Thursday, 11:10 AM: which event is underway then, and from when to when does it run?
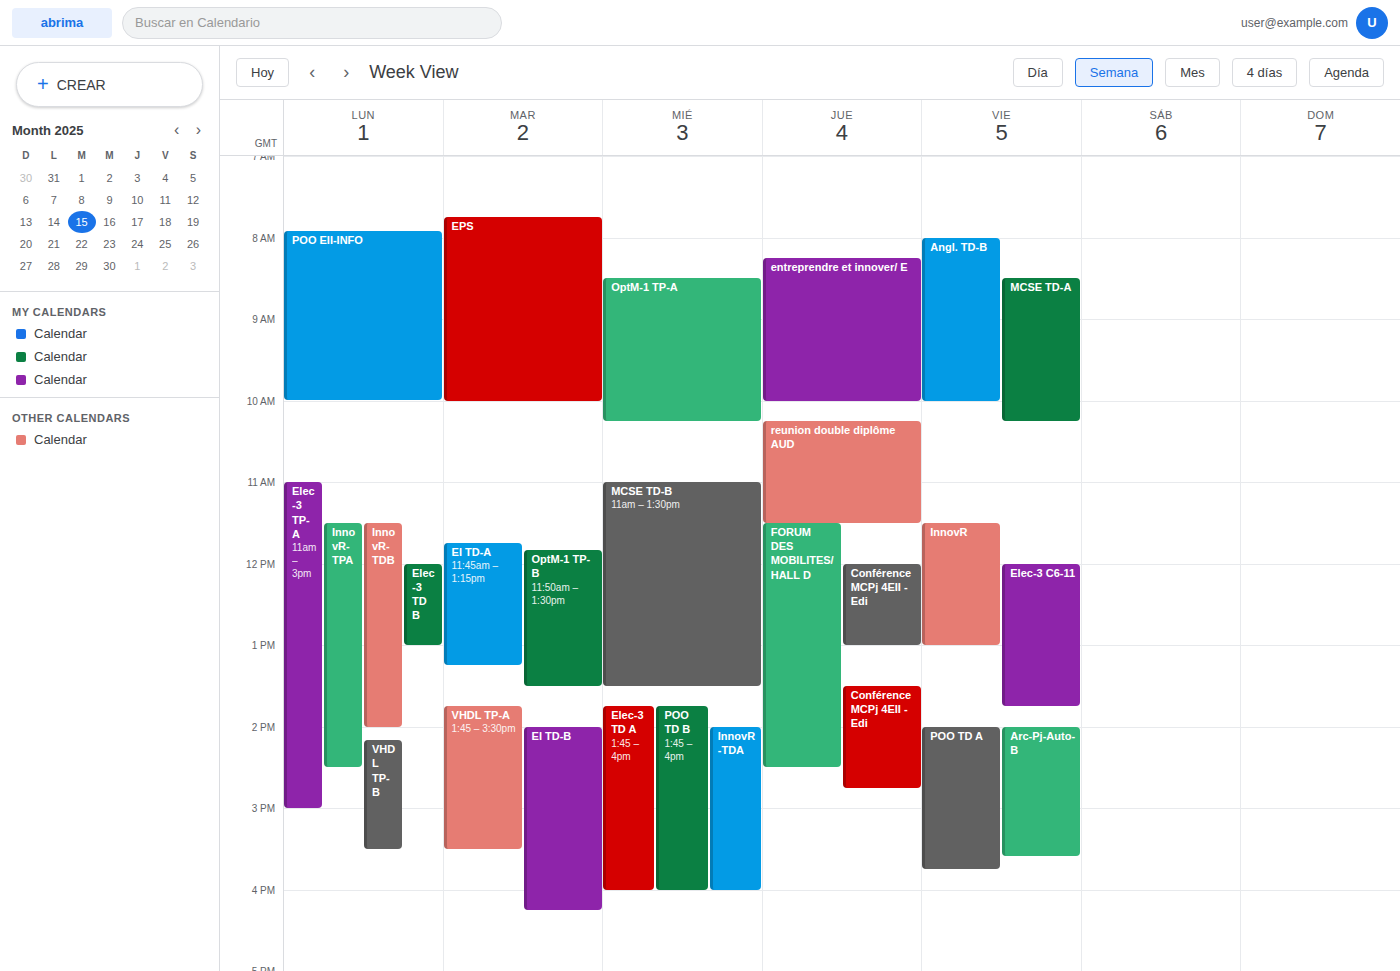
"reunion double diplôme AUD", 10:15 AM to 11:30 AM